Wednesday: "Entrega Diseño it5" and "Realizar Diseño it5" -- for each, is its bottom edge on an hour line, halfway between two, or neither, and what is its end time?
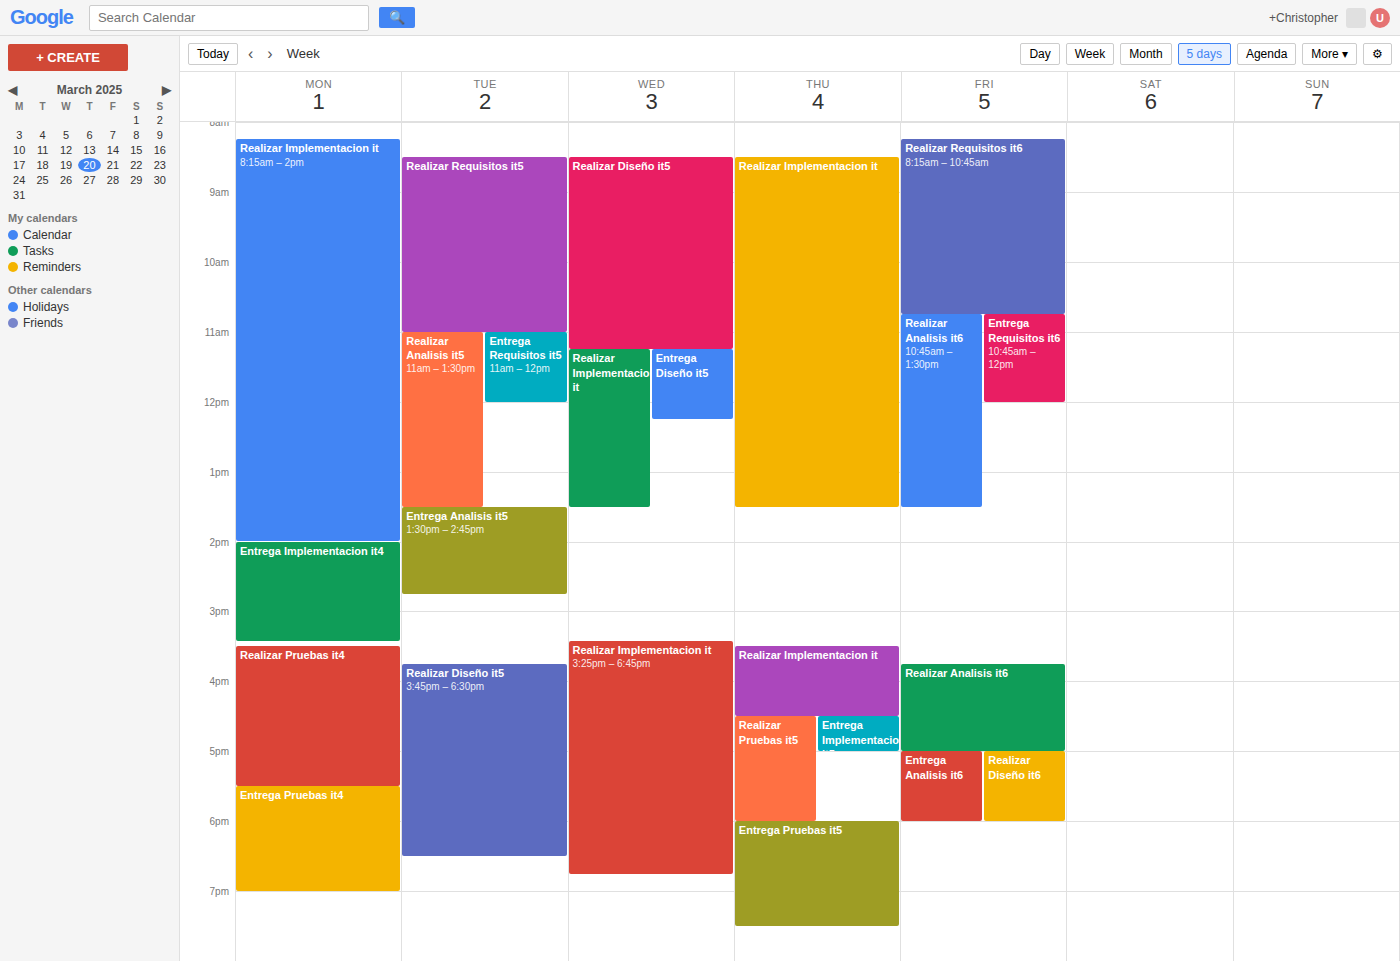
"Entrega Diseño it5": 12:15 PM, neither: a quarter of the way from the 12 PM line to the 1 PM line. "Realizar Diseño it5": 11:15 AM, neither: a quarter of the way from the 11 AM line to the 12 PM line.